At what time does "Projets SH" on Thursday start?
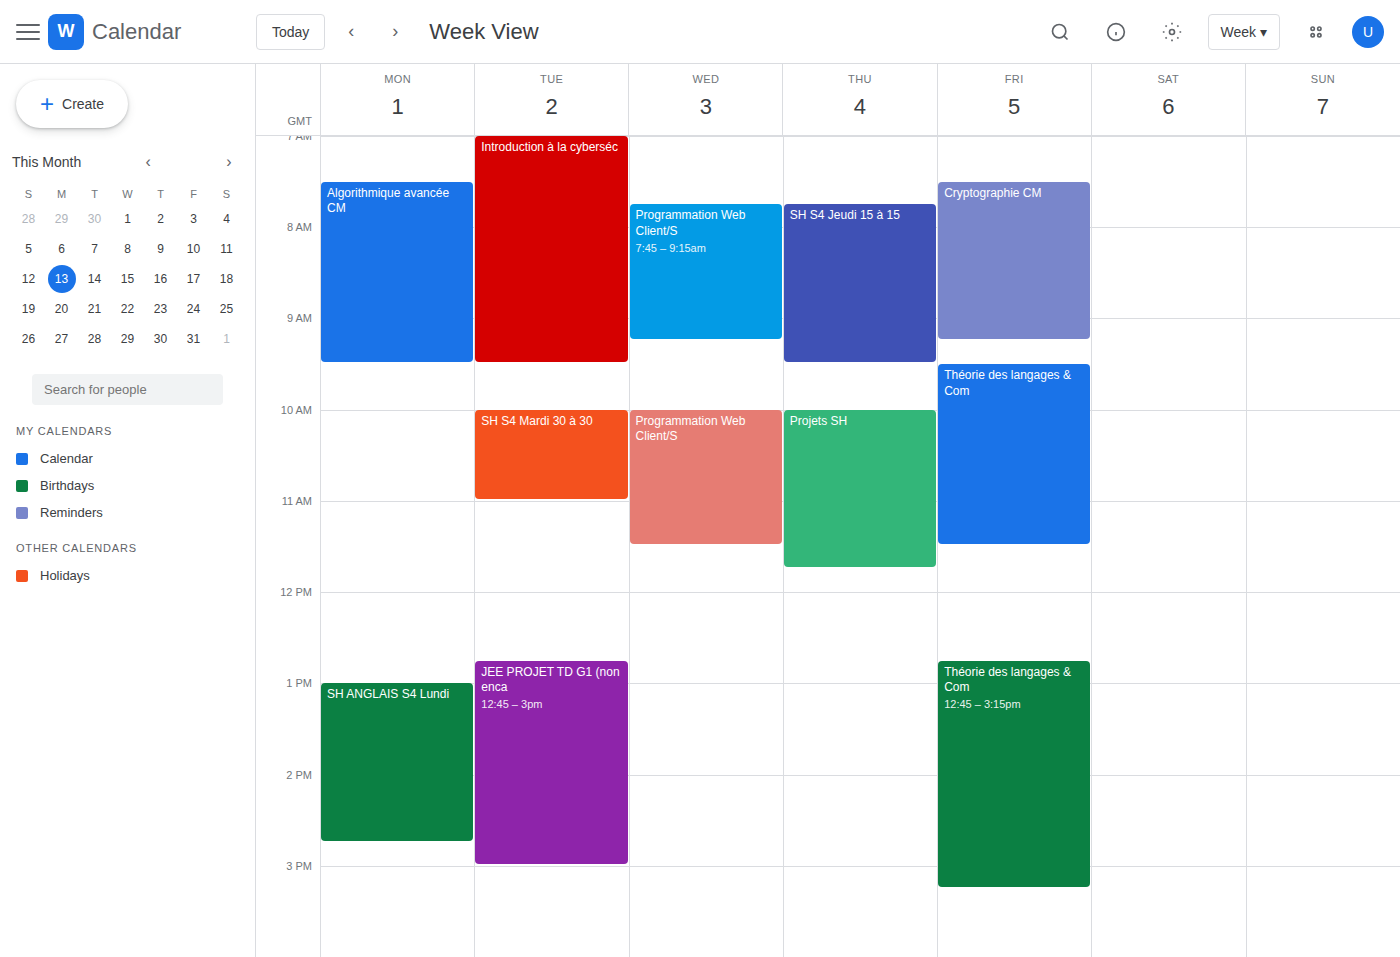
10:00 AM